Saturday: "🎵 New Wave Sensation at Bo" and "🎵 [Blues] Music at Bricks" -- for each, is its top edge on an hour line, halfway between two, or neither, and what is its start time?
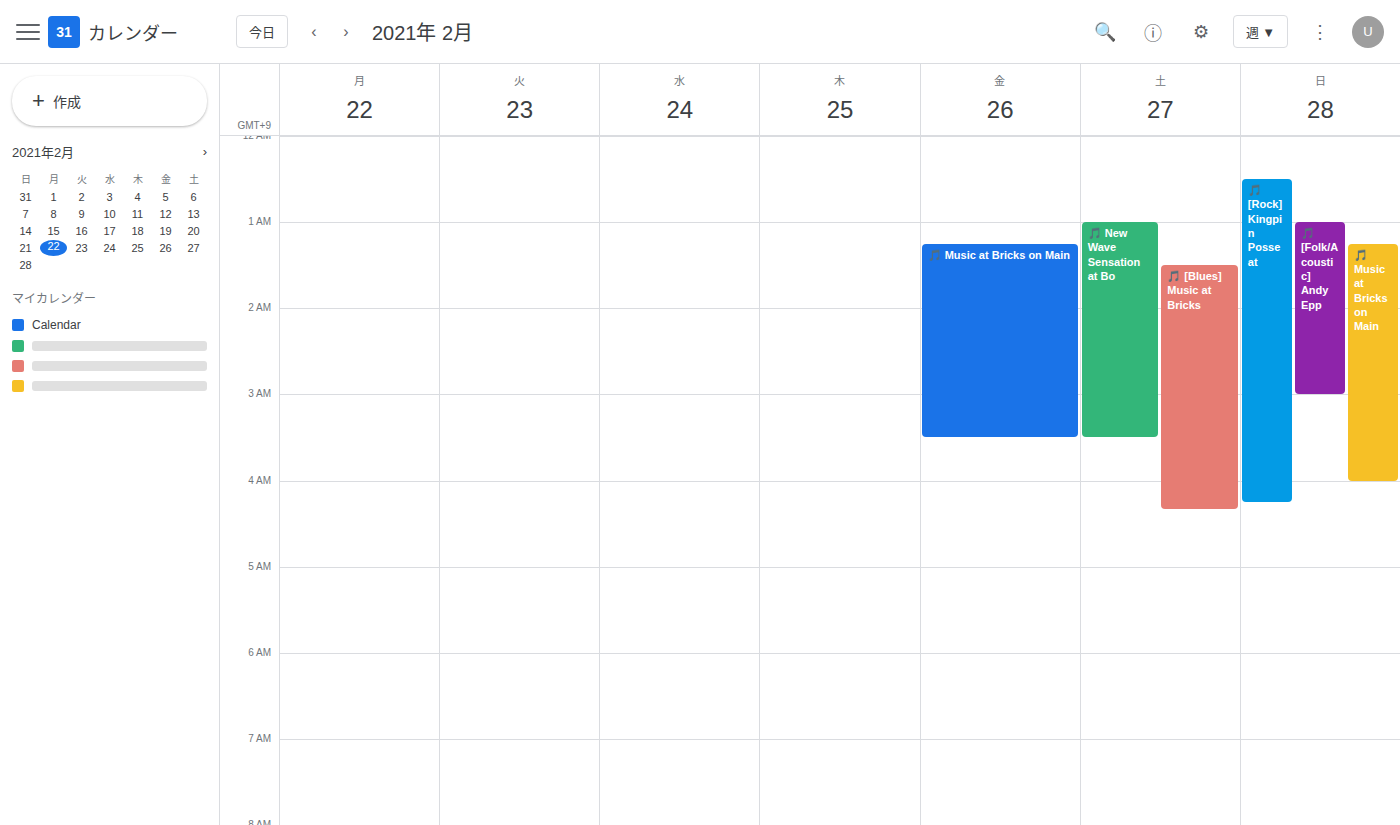
"🎵 New Wave Sensation at Bo": 1:00 AM, exactly on the 1 AM line. "🎵 [Blues] Music at Bricks": 1:30 AM, halfway between the 1 AM and 2 AM lines.